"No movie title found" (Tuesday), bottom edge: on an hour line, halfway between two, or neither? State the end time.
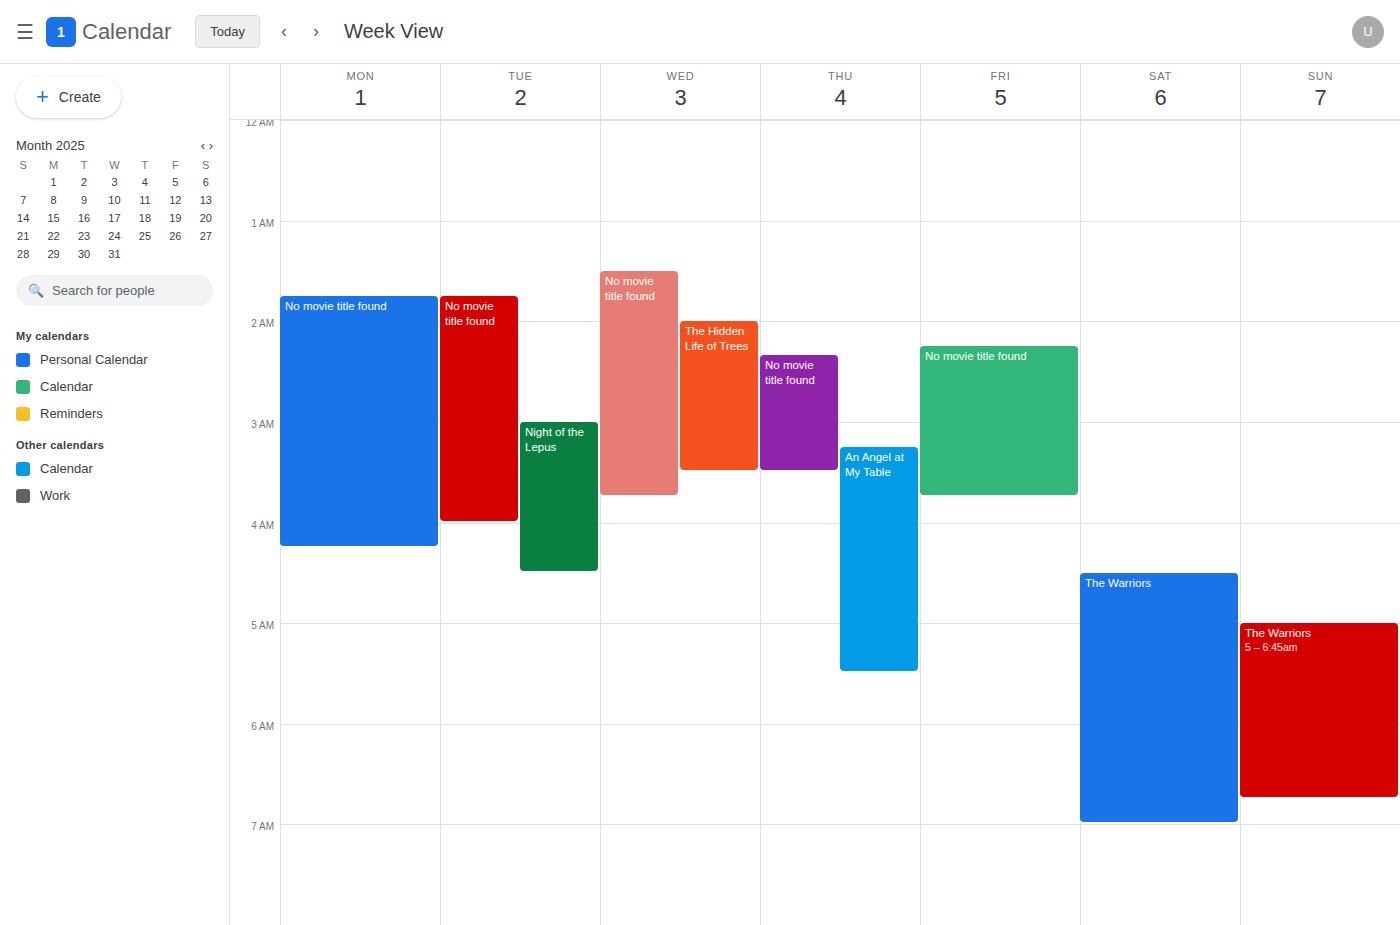
4:00 AM -- exactly on the 4 AM line.